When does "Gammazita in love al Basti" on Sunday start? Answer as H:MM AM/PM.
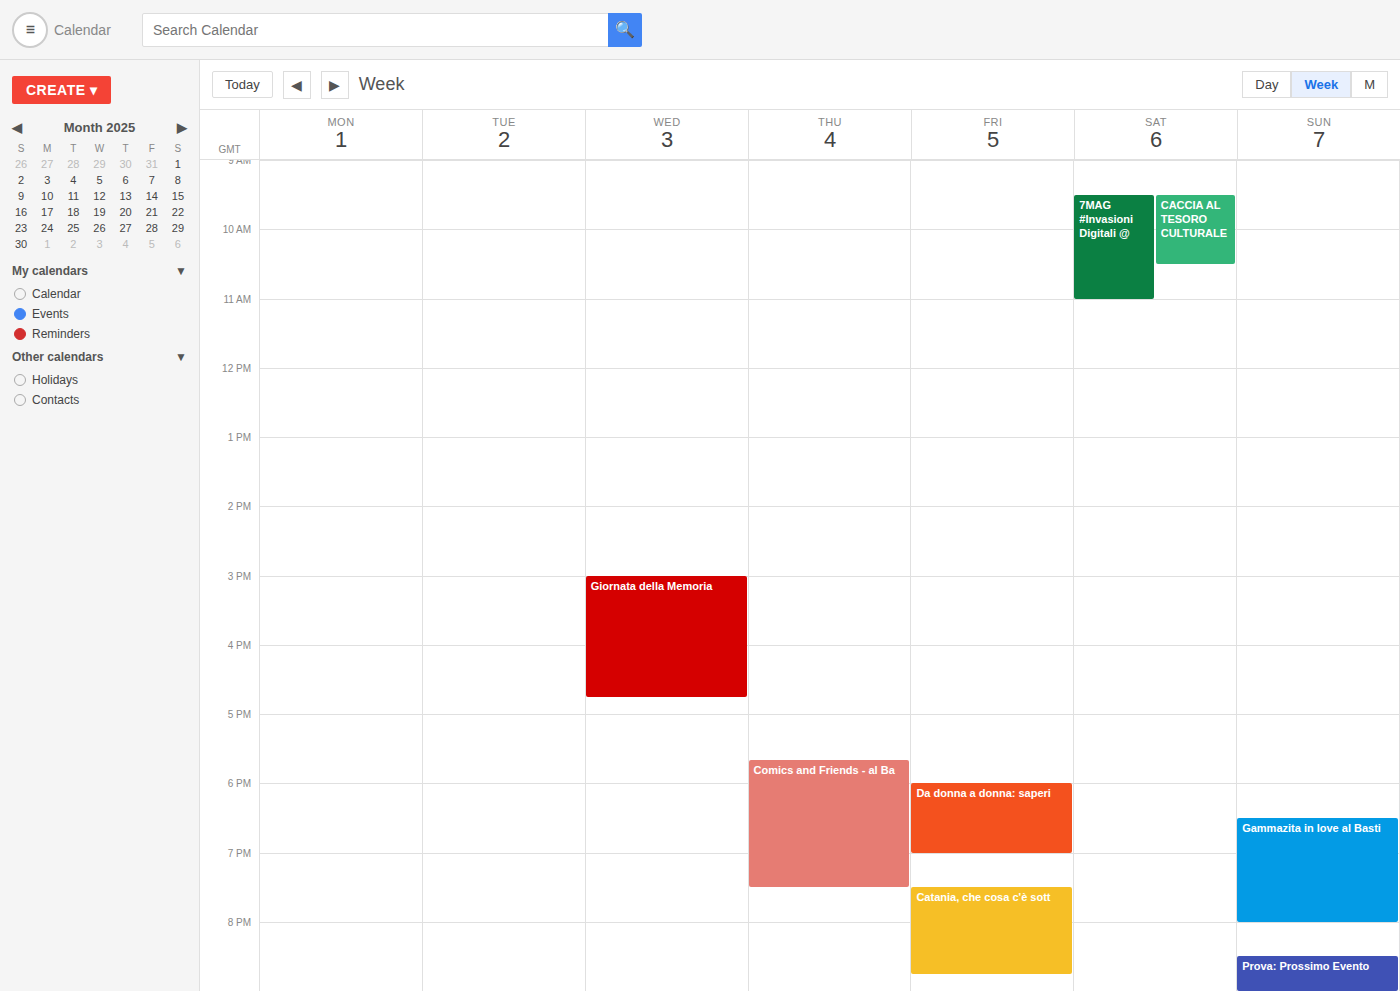
6:30 PM